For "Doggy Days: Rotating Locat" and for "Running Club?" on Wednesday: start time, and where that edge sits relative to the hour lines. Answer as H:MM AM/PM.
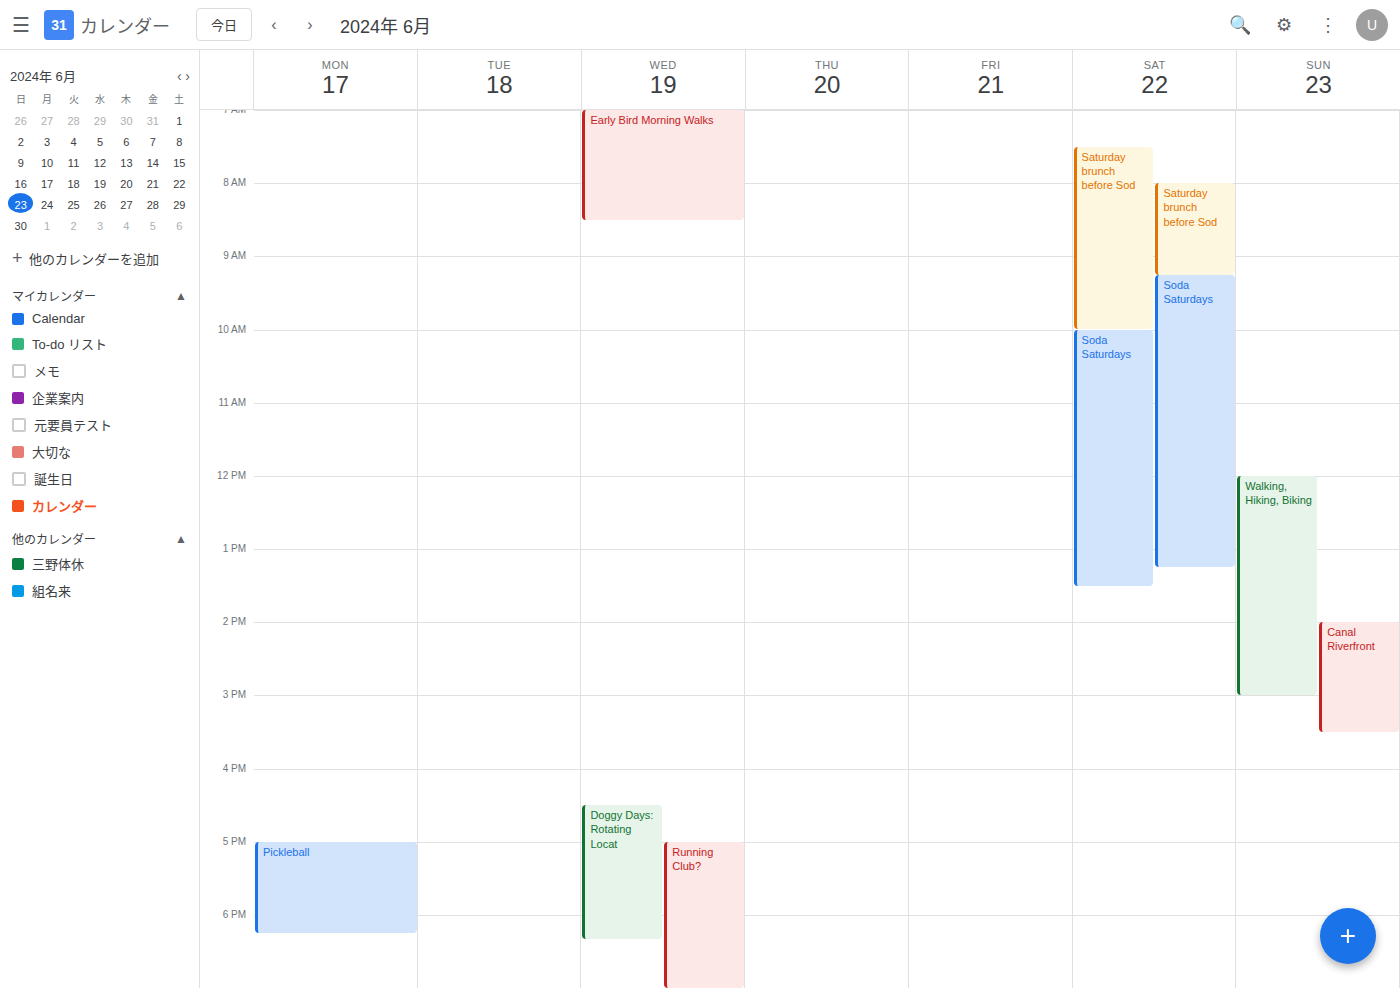
"Doggy Days: Rotating Locat": 4:30 PM, halfway between the 4 PM and 5 PM lines. "Running Club?": 5:00 PM, exactly on the 5 PM line.